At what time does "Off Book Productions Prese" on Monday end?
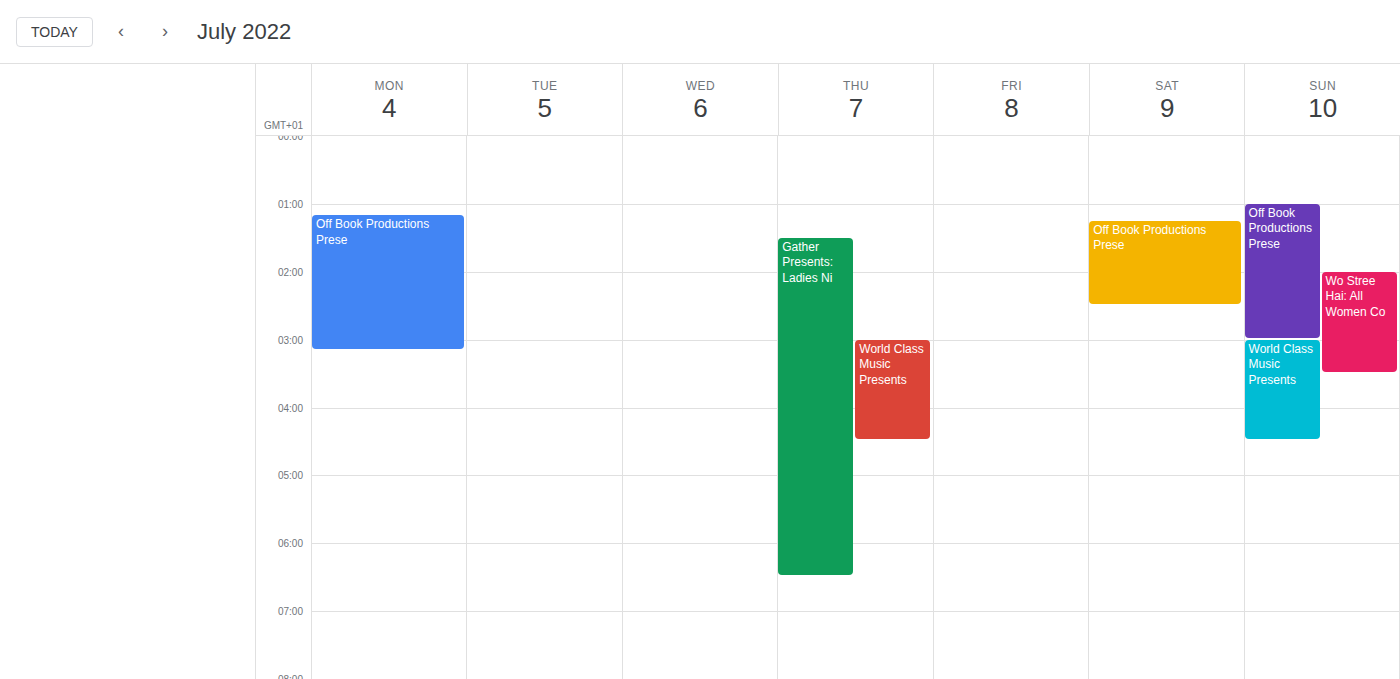
3:10 AM